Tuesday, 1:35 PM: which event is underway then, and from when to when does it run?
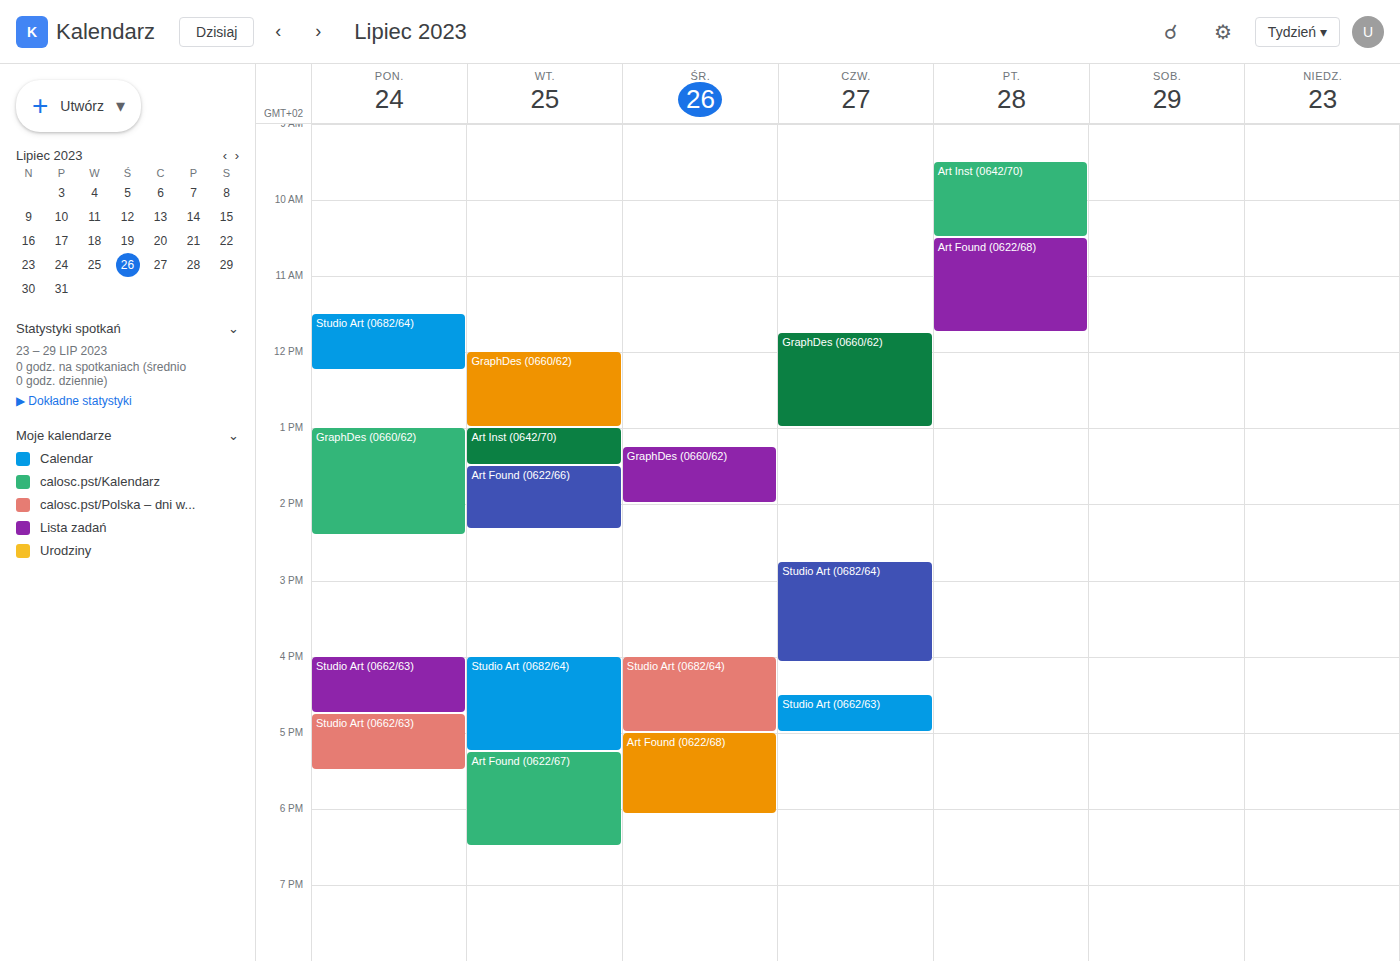
"Art Found (0622/66)", 1:30 PM to 2:20 PM